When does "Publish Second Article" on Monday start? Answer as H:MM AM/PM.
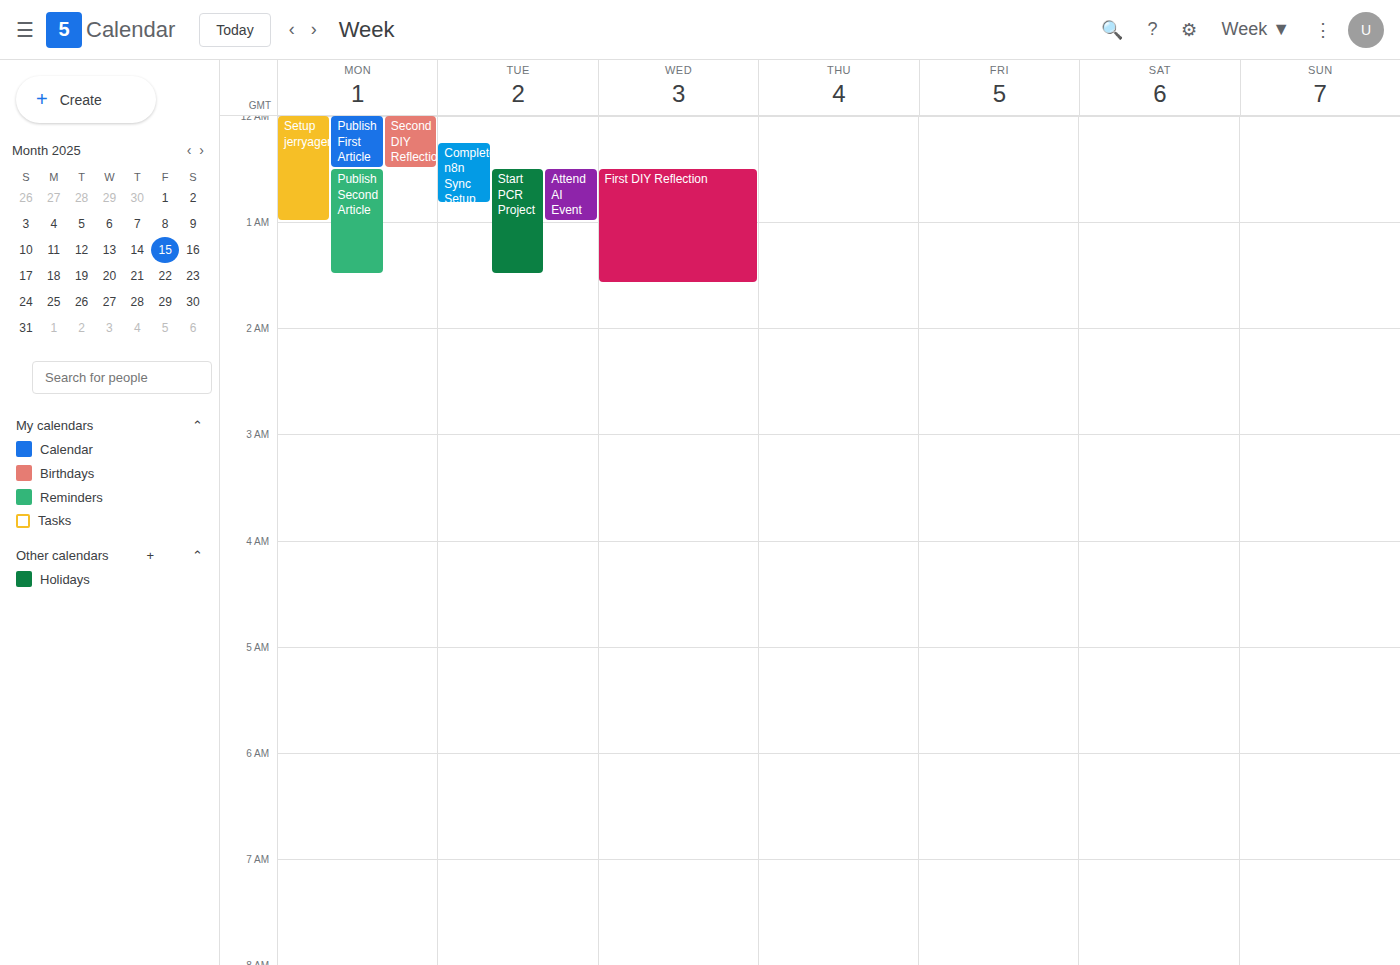
12:30 AM